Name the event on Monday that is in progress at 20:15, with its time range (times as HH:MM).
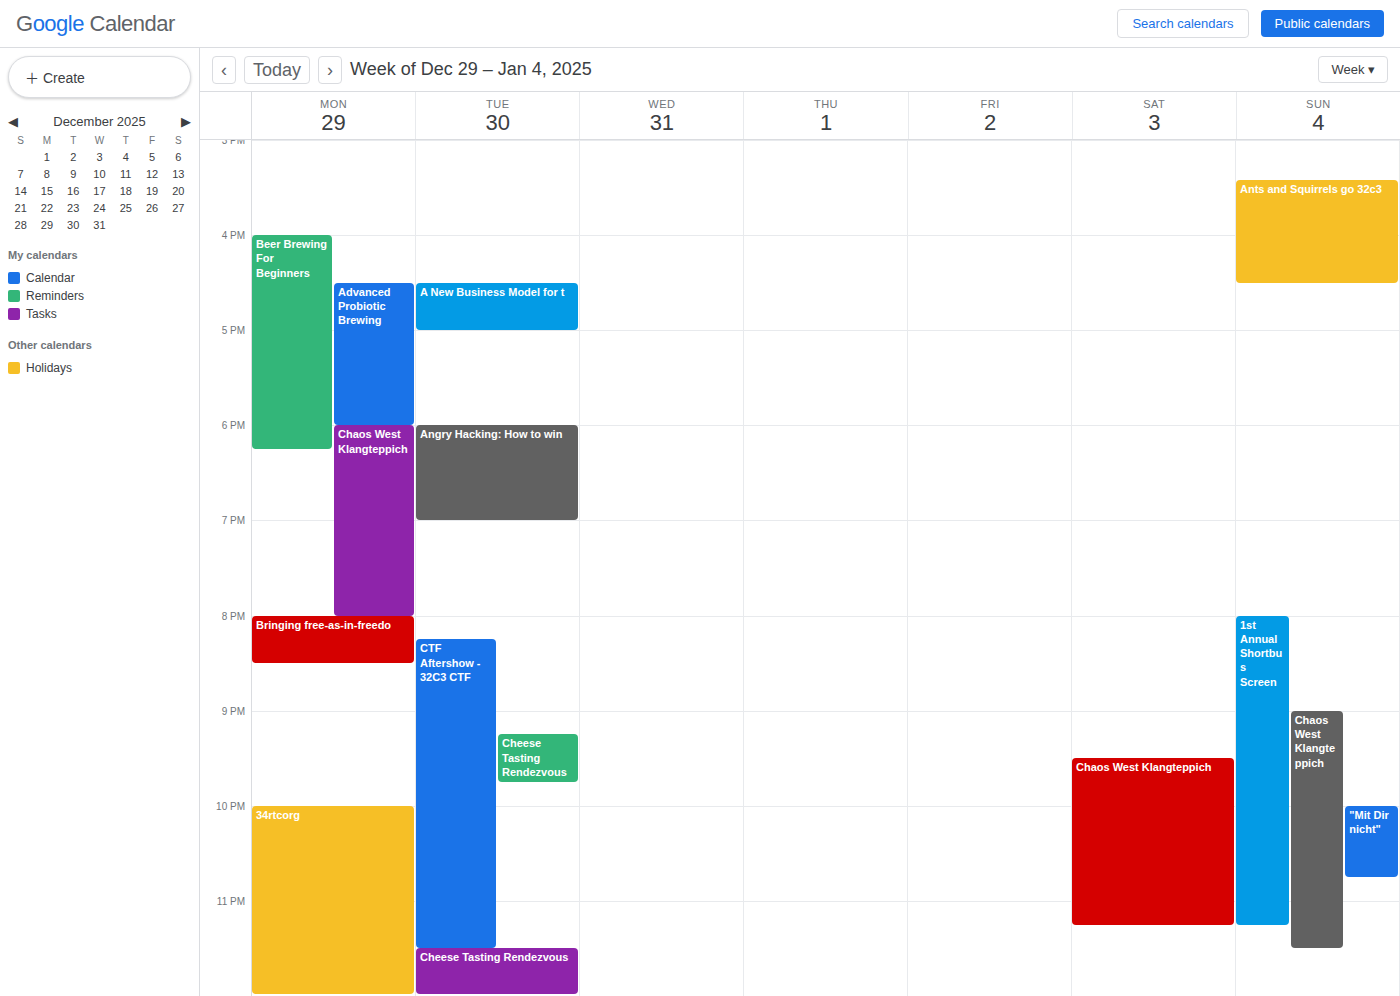
"Bringing free-as-in-freedo", 20:00 to 20:30